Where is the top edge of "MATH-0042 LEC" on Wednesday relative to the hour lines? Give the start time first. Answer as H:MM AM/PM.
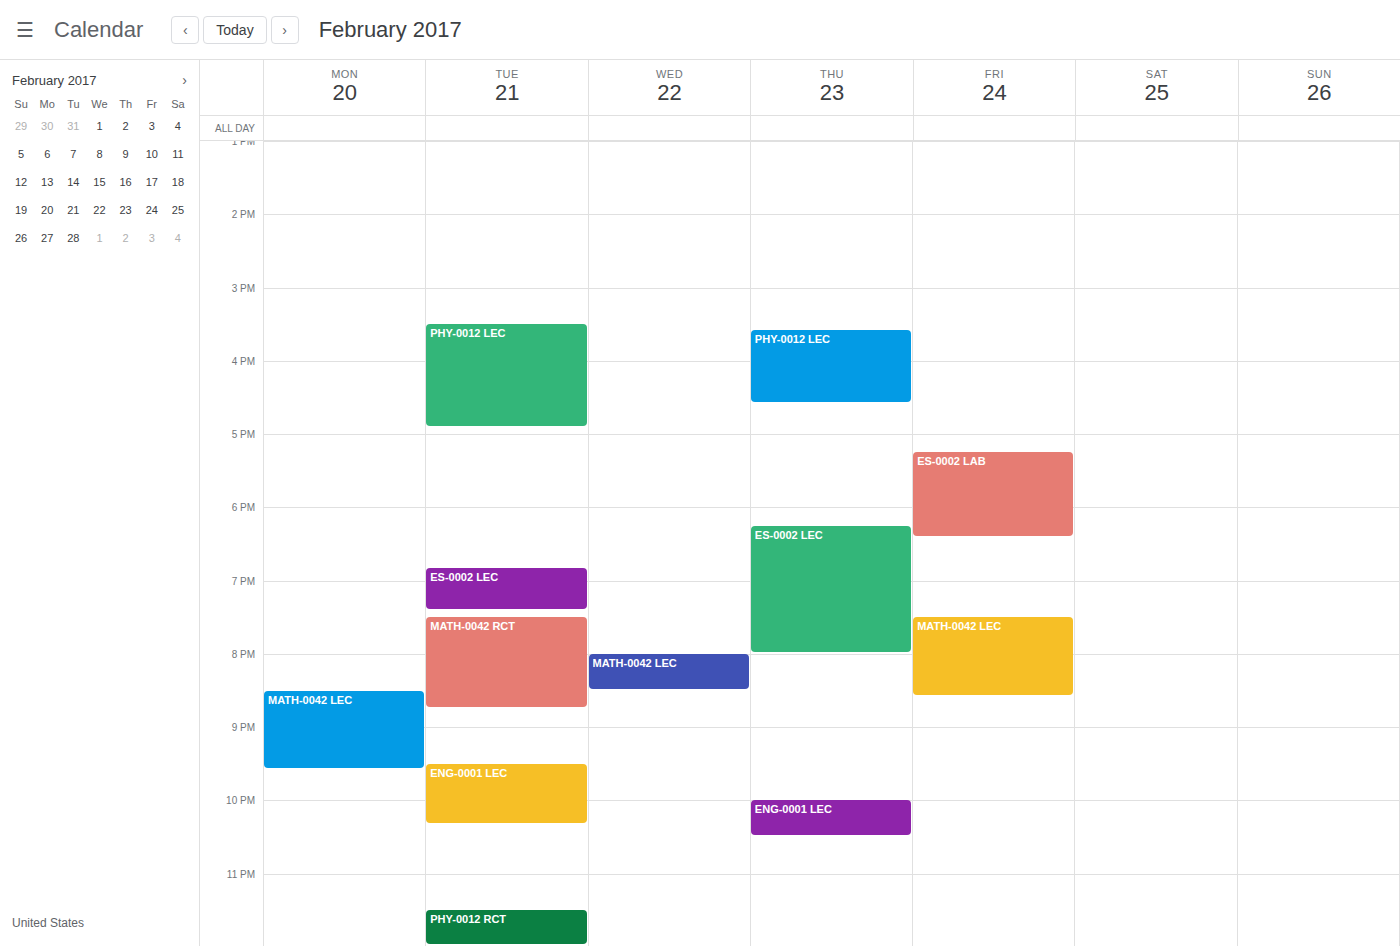
8:00 PM -- exactly on the 8 PM line.